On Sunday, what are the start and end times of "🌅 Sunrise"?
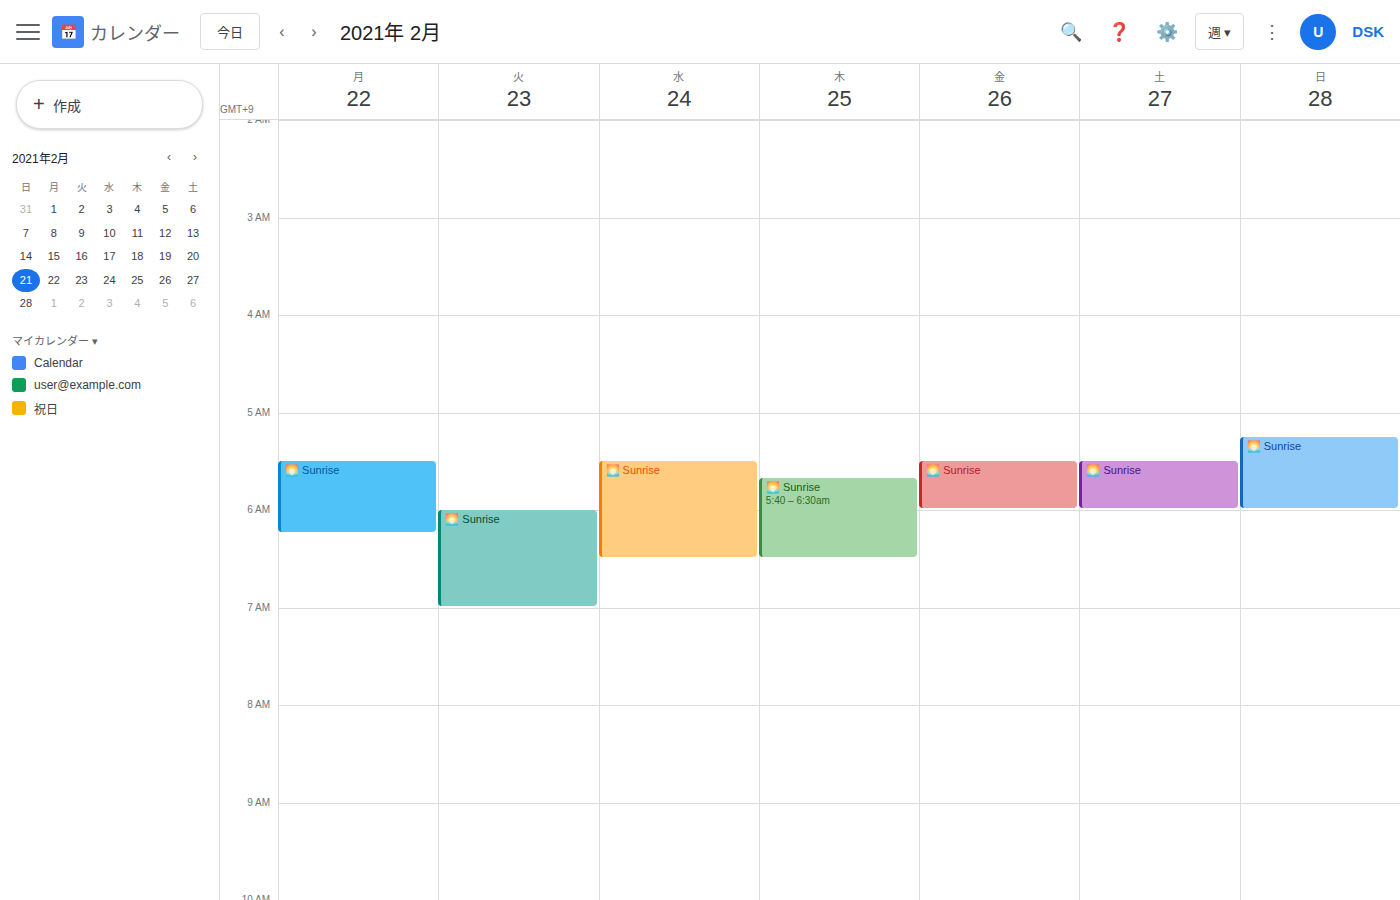
5:15 AM to 6:00 AM